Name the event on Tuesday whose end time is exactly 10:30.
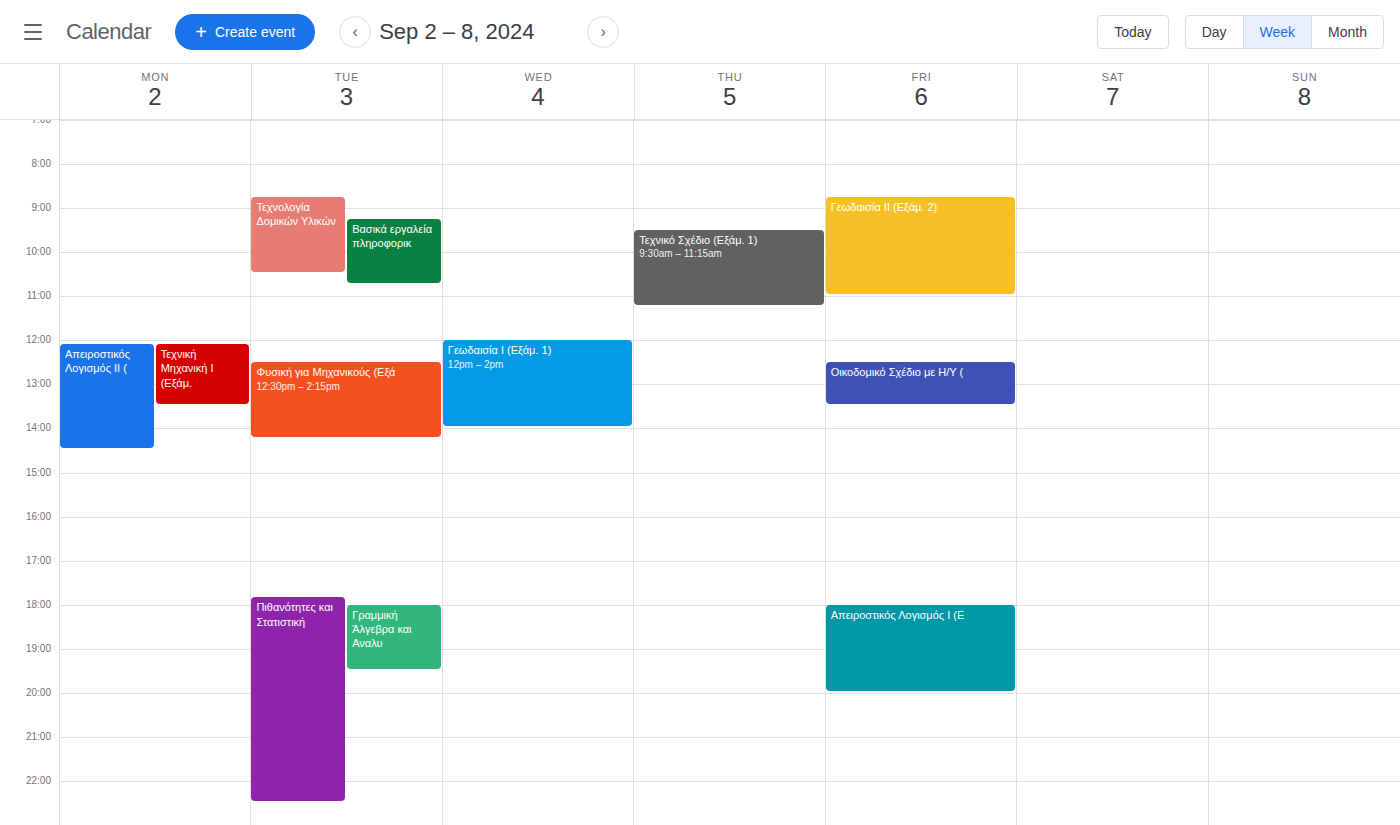
"Τεχνολογία Δομικών Υλικών"